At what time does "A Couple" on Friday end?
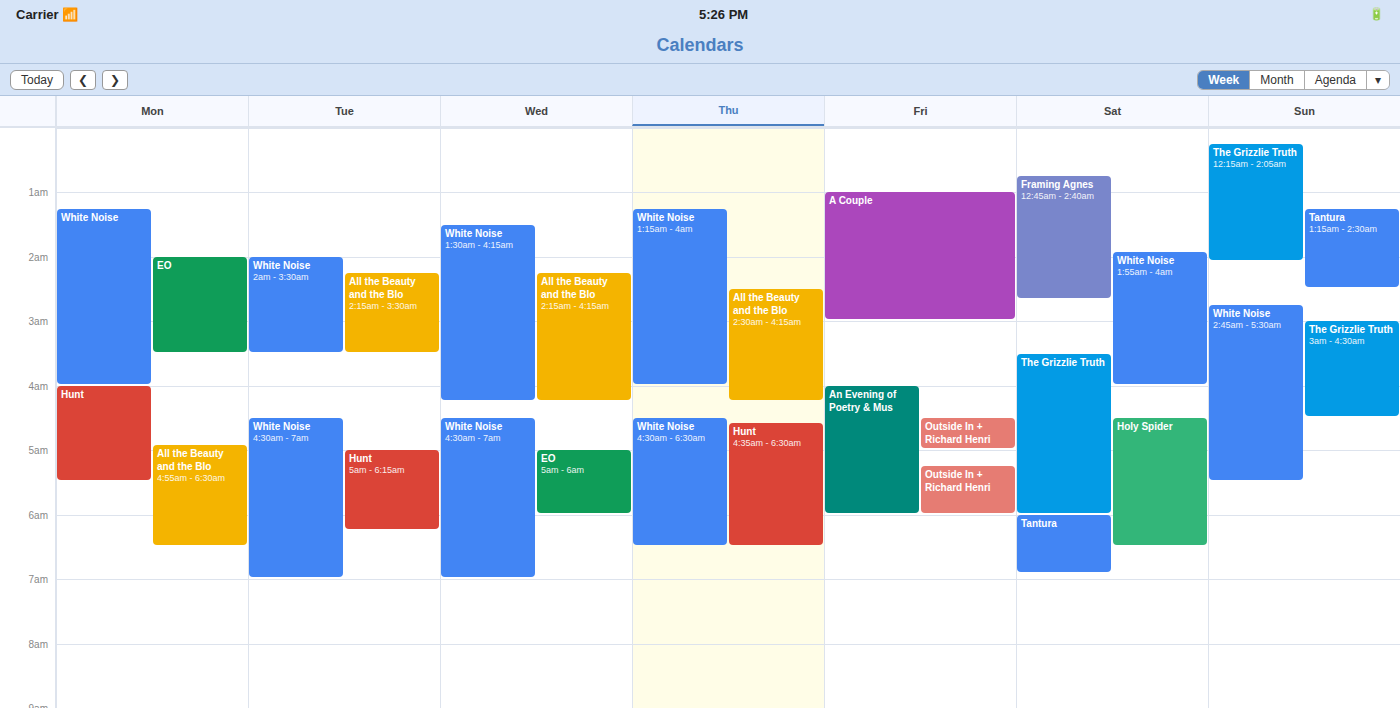
3:00 AM